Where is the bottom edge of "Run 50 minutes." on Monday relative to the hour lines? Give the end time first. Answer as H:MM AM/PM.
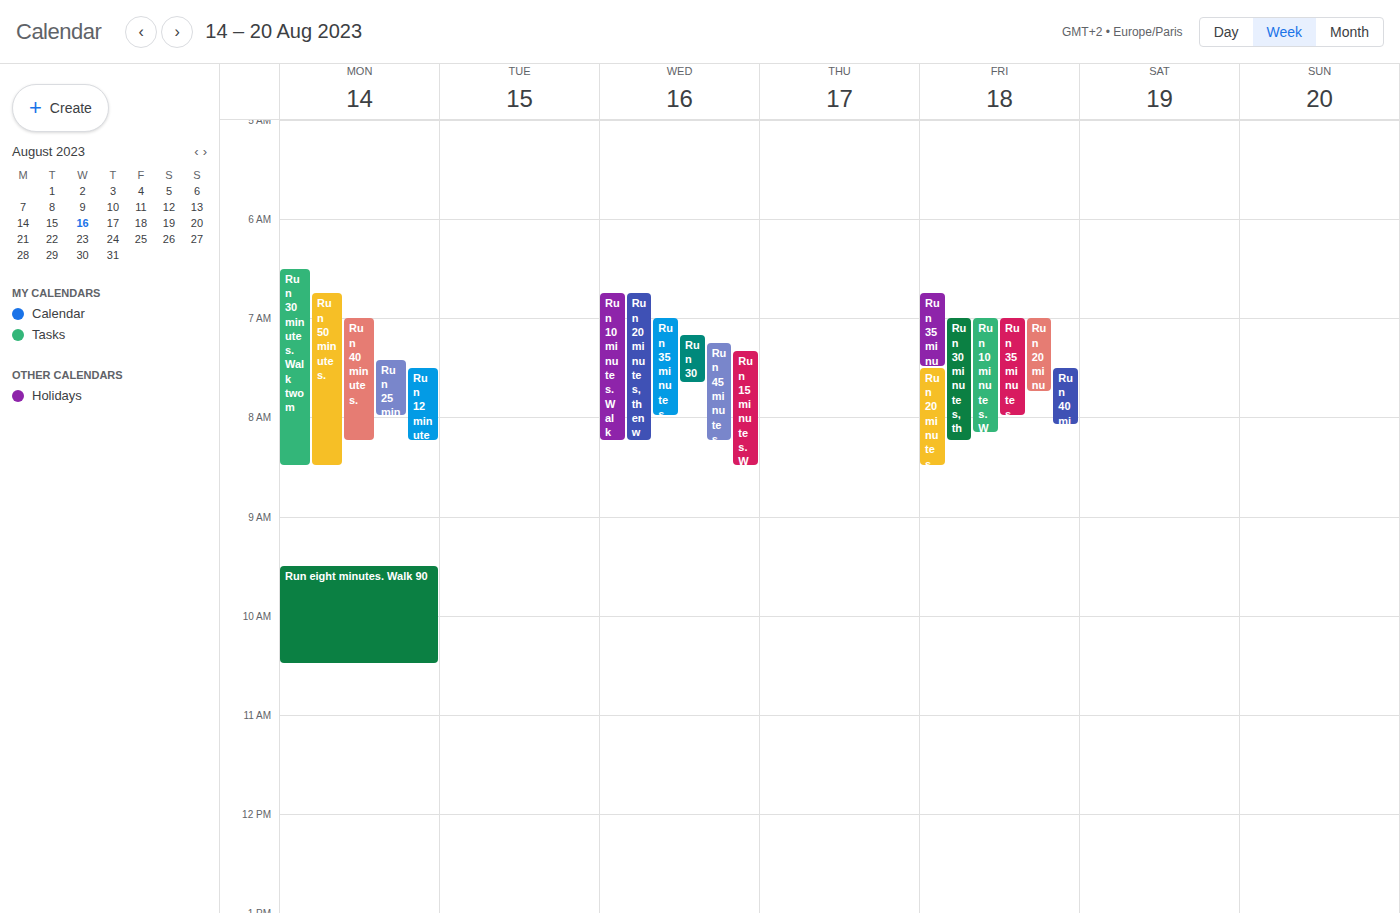
8:30 AM -- halfway between the 8 AM and 9 AM lines.